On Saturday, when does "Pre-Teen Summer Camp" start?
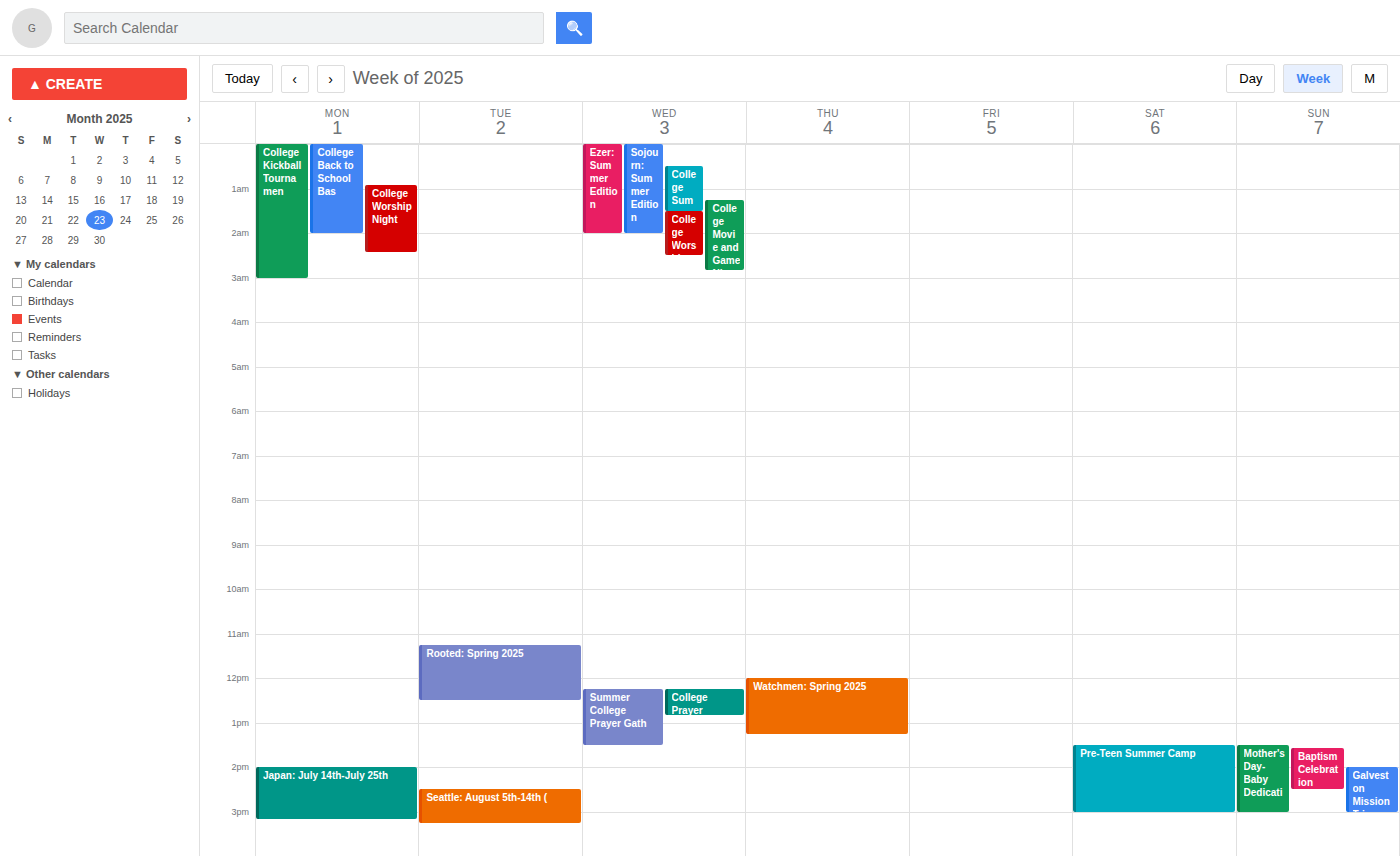
1:30 PM